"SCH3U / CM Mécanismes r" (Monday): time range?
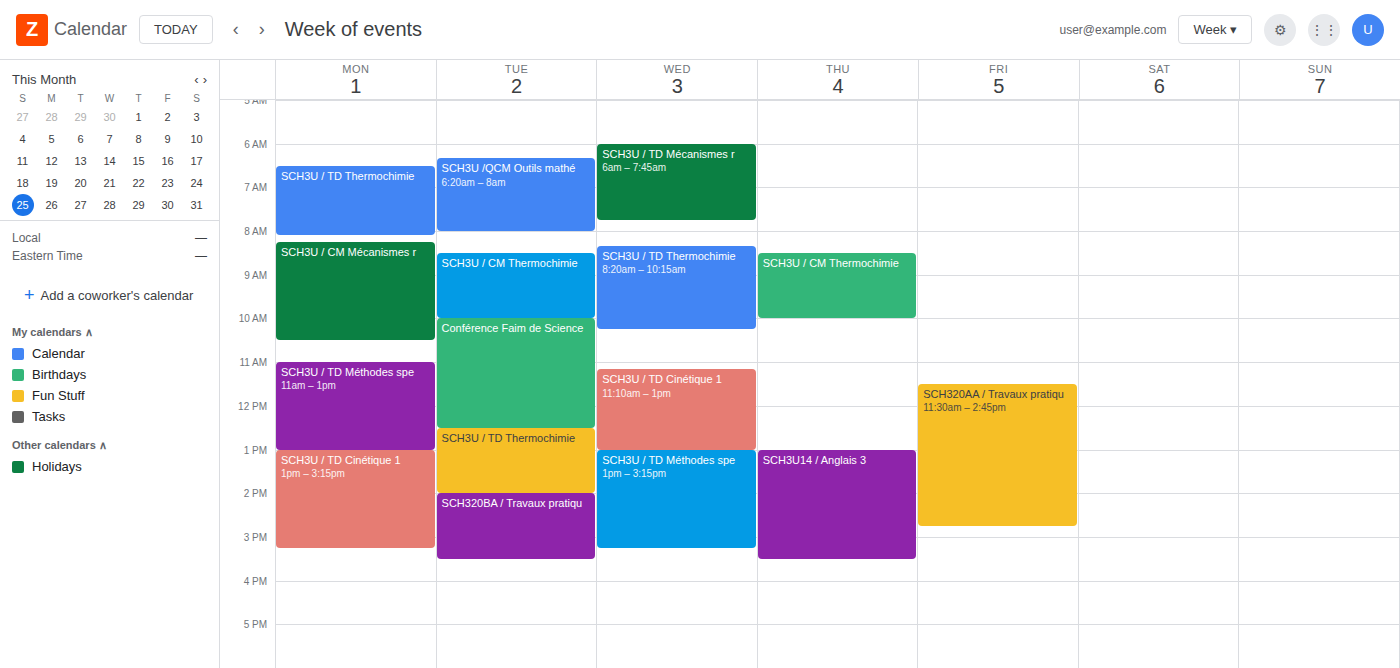
08:15 to 10:30